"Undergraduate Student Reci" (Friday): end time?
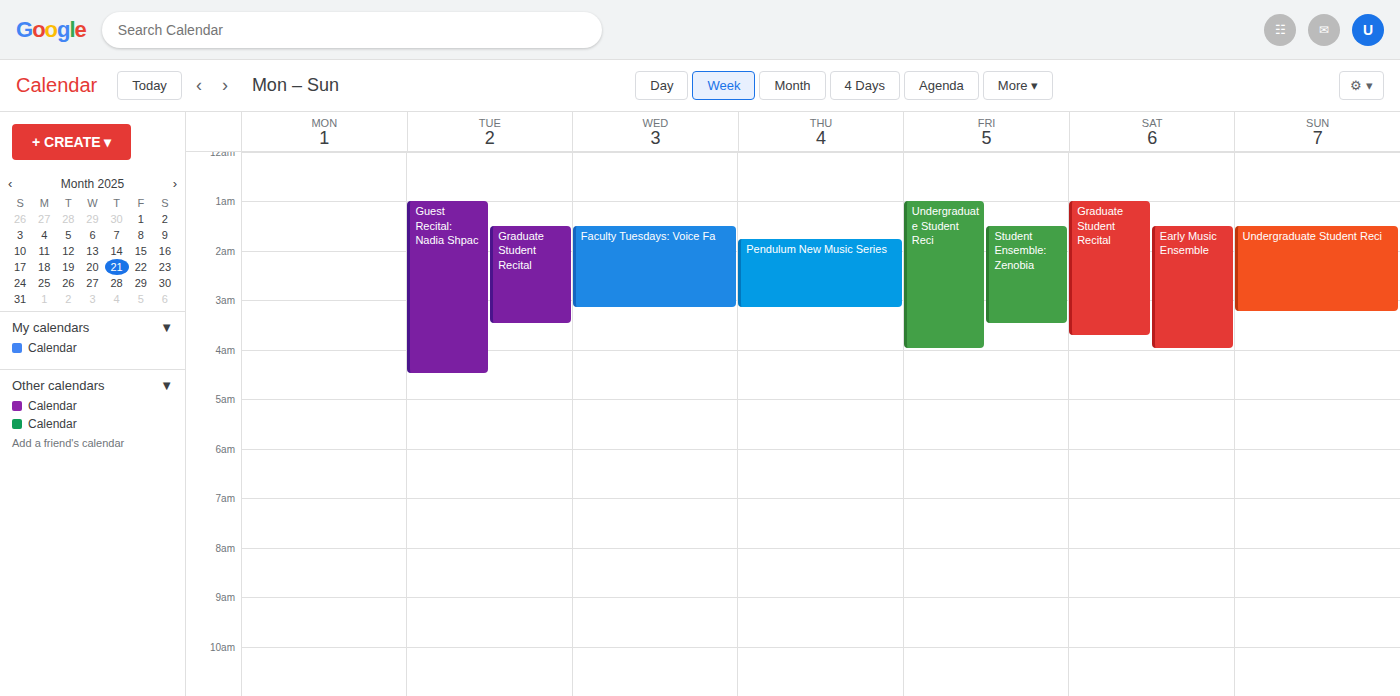
04:00